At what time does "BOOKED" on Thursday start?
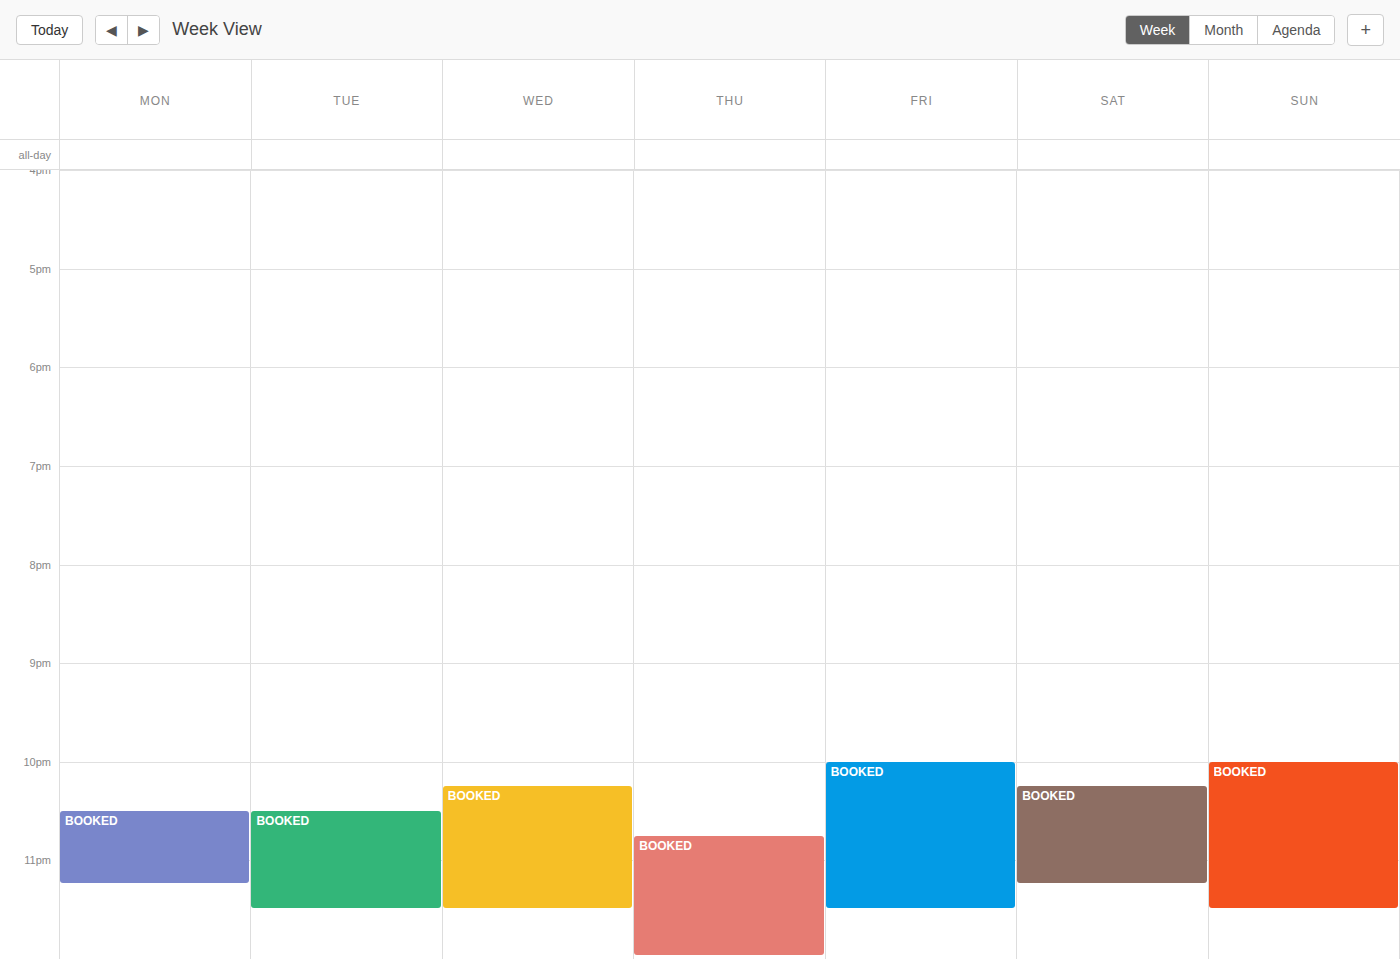
10:45 PM